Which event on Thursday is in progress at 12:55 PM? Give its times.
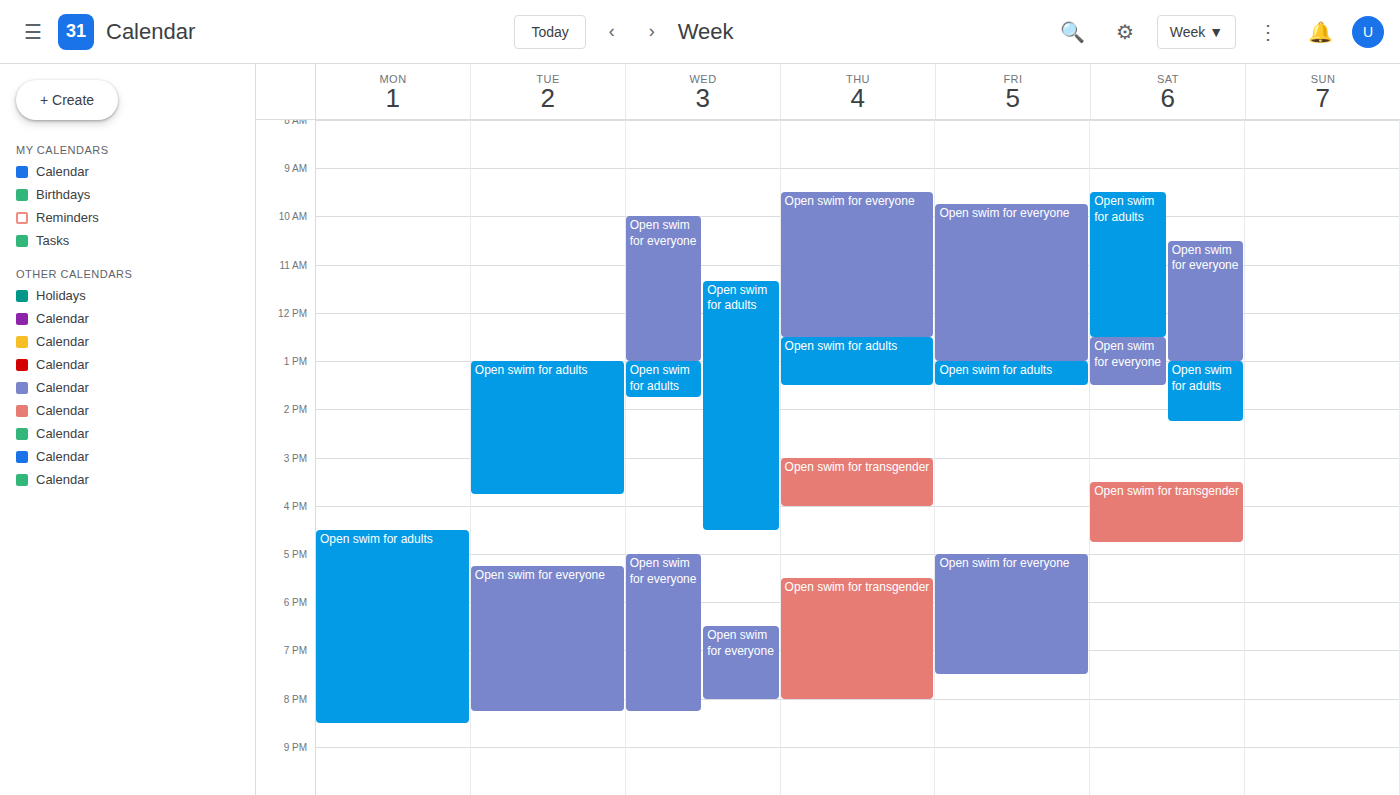
"Open swim for adults", 12:30 PM to 1:30 PM